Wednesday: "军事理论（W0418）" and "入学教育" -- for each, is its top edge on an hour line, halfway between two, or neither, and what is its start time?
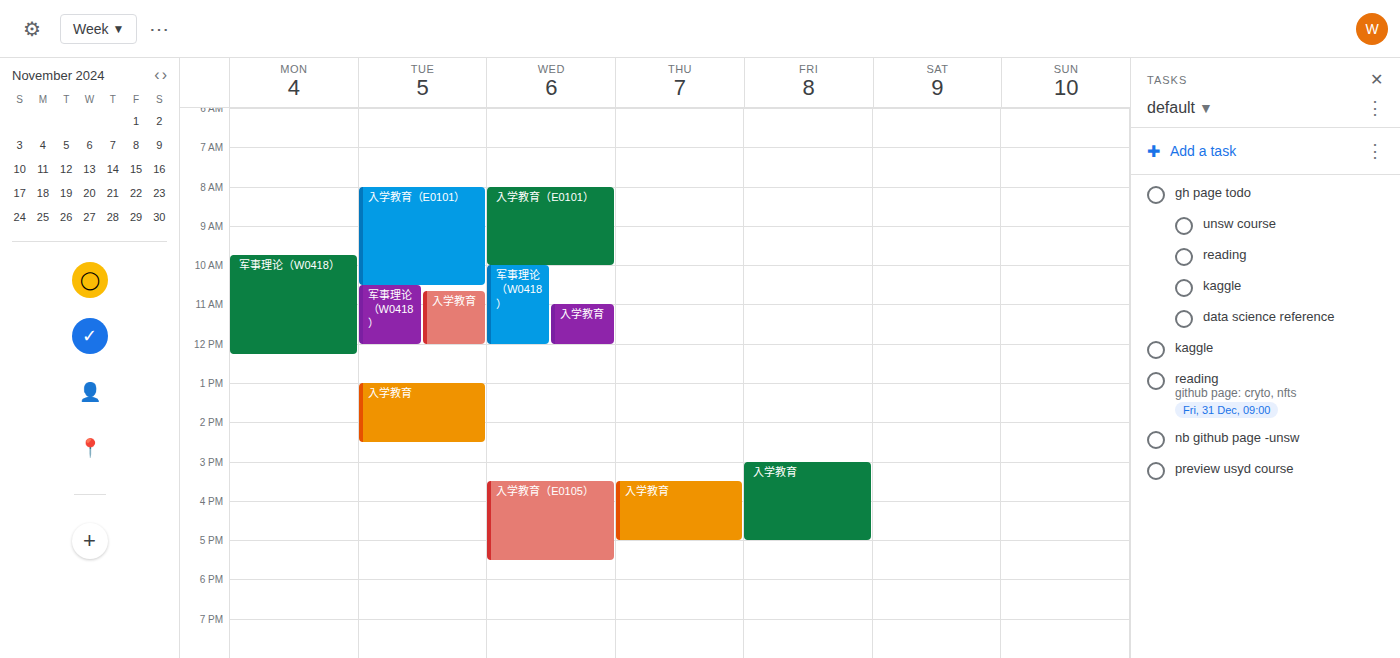
"军事理论（W0418）": 10:00 AM, exactly on the 10 AM line. "入学教育": 11:00 AM, exactly on the 11 AM line.